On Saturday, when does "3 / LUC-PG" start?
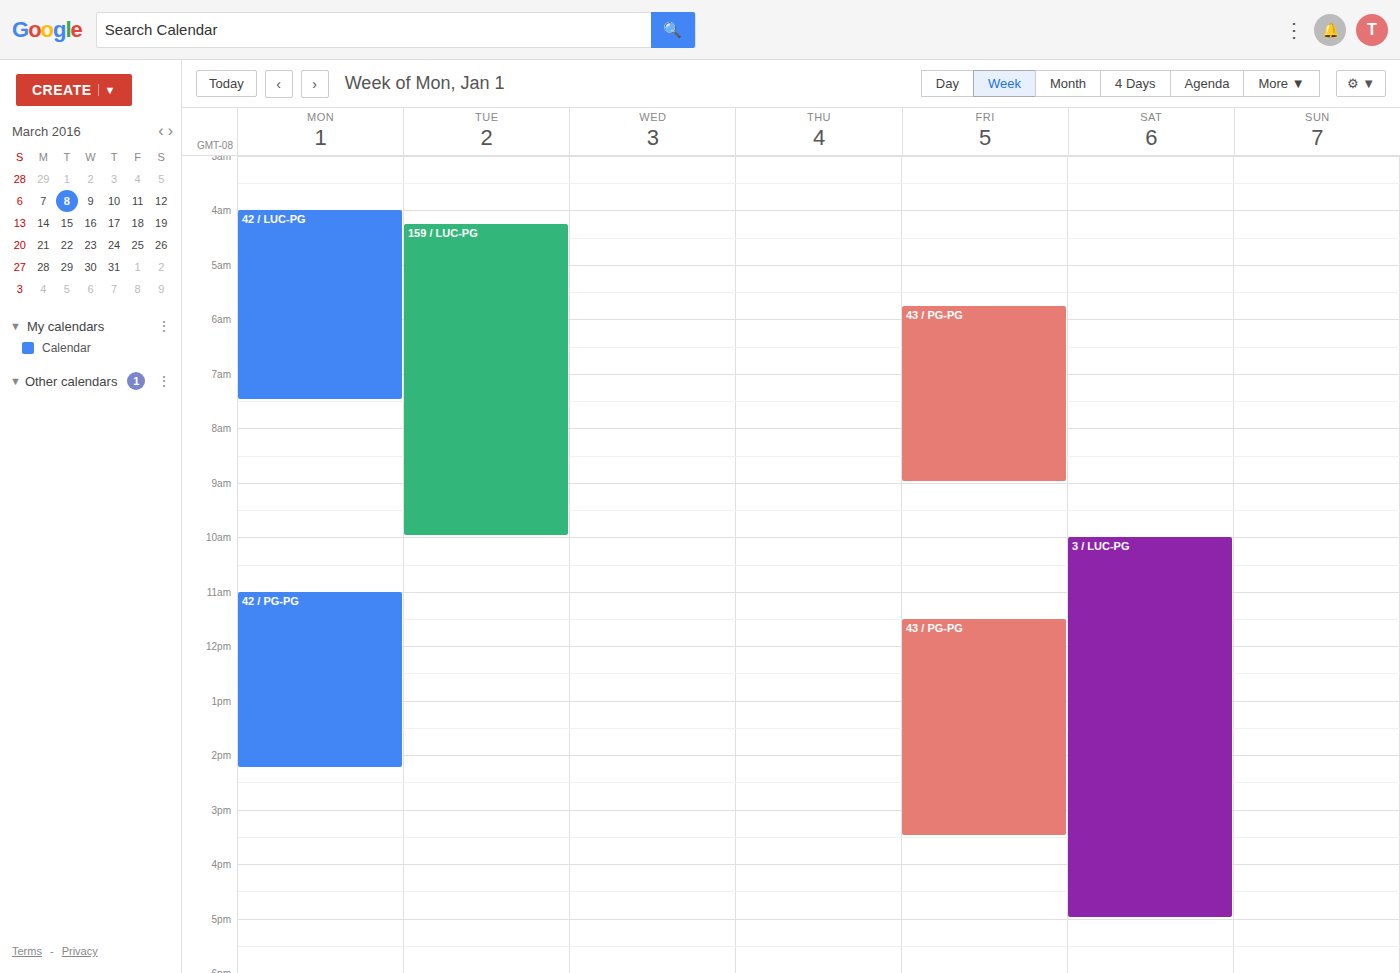
10:00 AM